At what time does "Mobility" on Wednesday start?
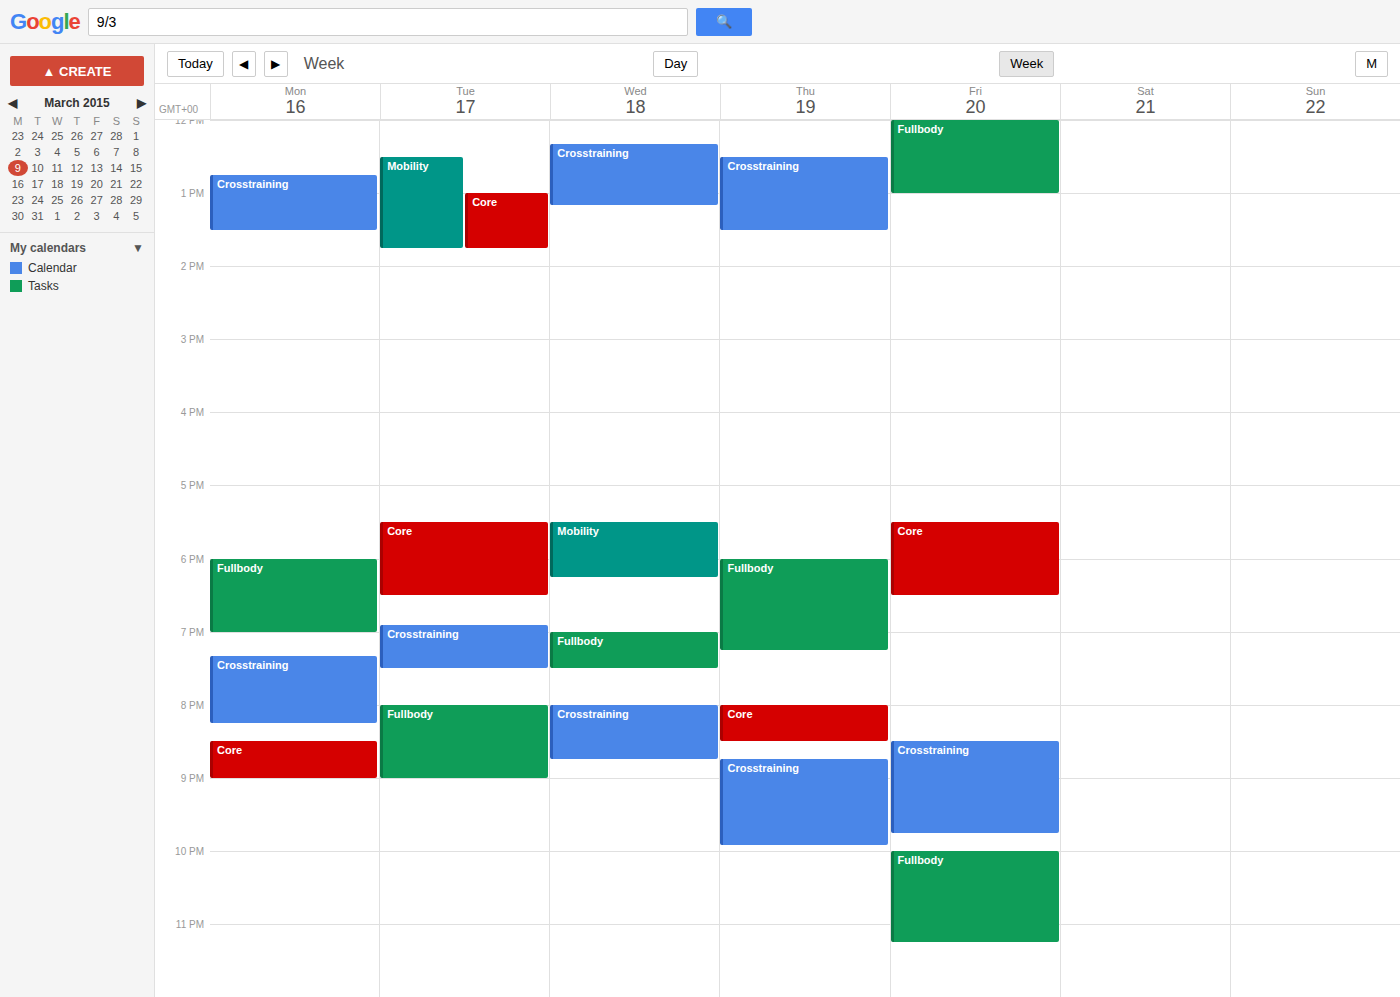
17:30